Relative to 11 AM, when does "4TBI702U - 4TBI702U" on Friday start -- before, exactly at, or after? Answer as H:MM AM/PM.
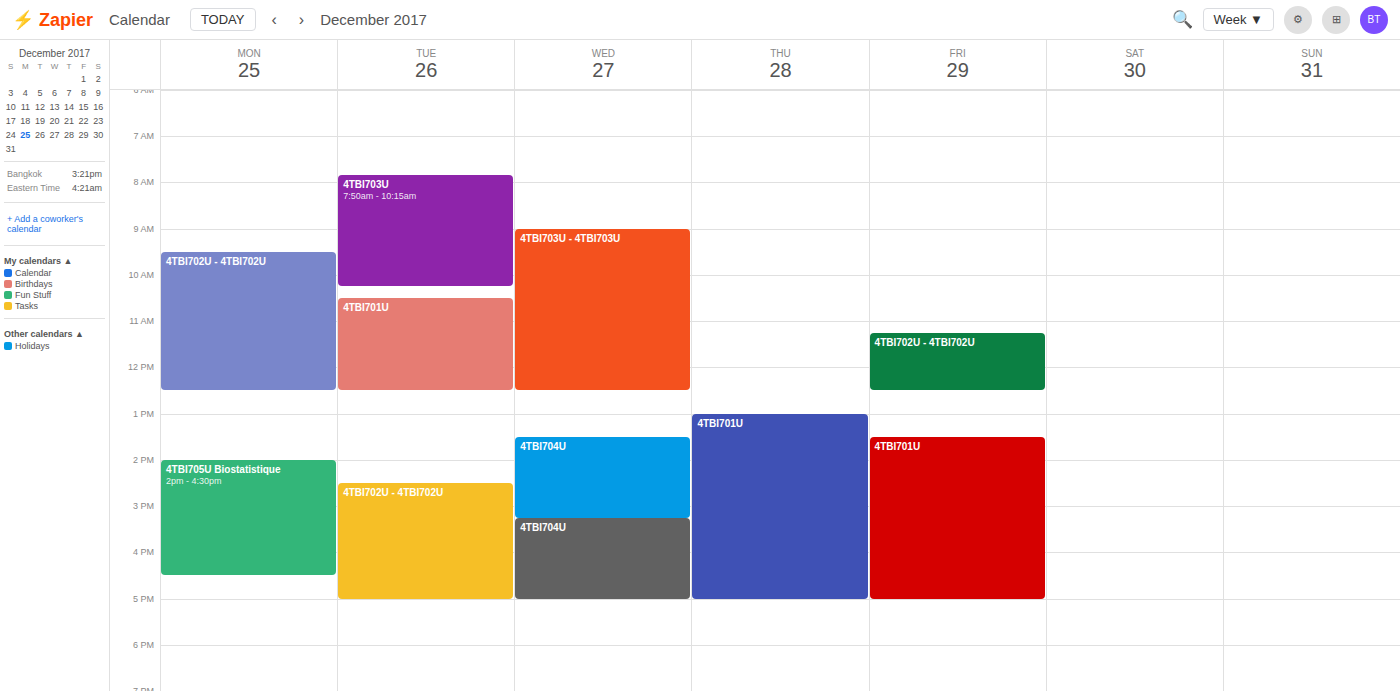
11:15 AM -- after 11 AM, 15 minutes below the 11 AM line.